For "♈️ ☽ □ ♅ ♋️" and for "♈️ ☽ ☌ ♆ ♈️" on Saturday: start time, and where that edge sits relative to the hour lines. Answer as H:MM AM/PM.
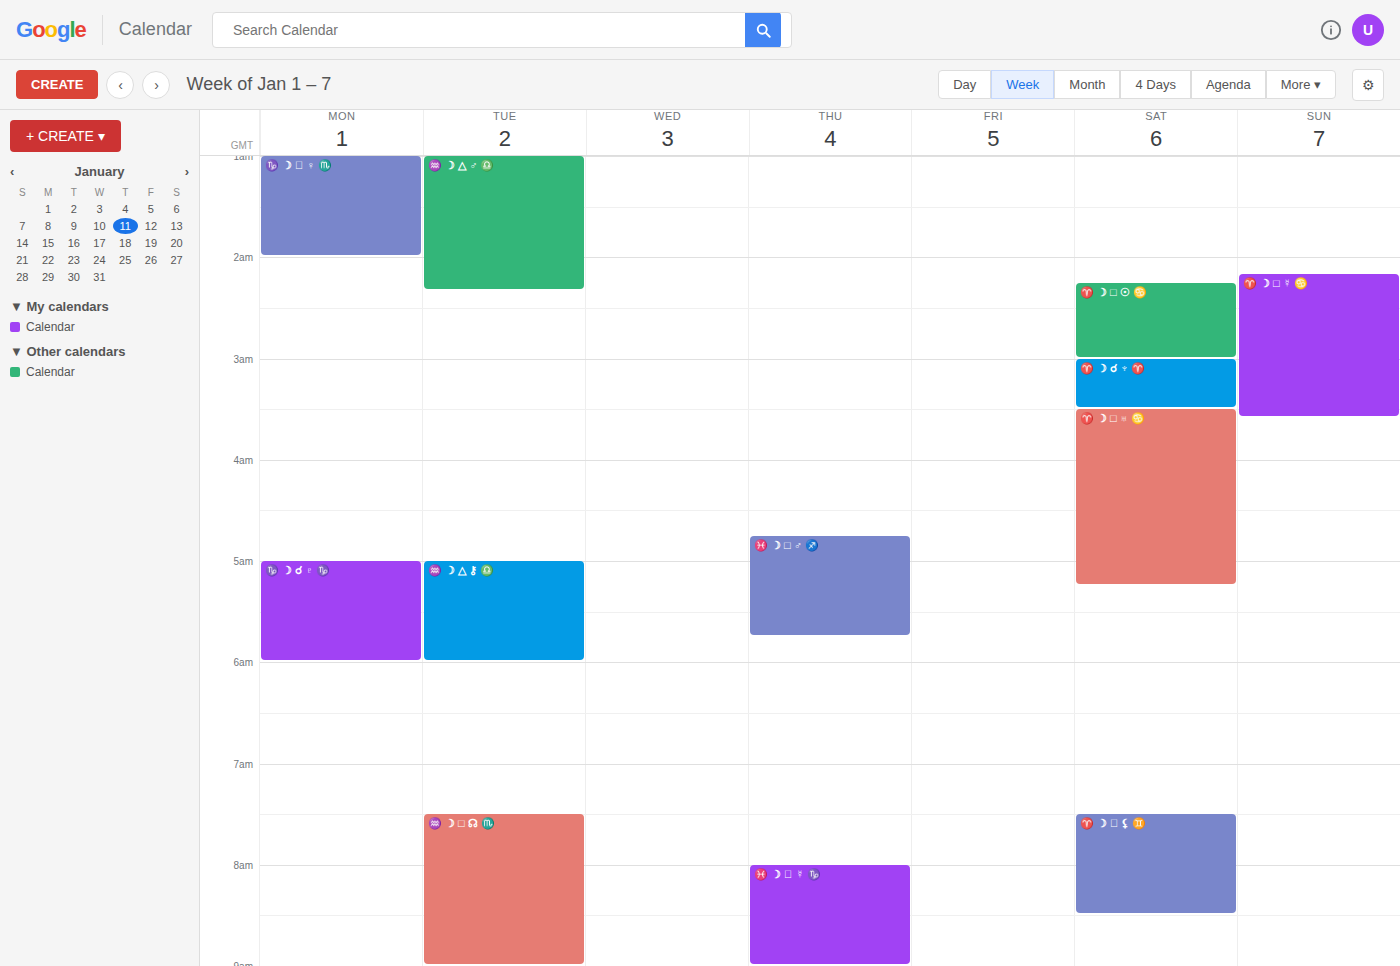
"♈️ ☽ □ ♅ ♋️": 3:30 AM, halfway between the 3 AM and 4 AM lines. "♈️ ☽ ☌ ♆ ♈️": 3:00 AM, exactly on the 3 AM line.